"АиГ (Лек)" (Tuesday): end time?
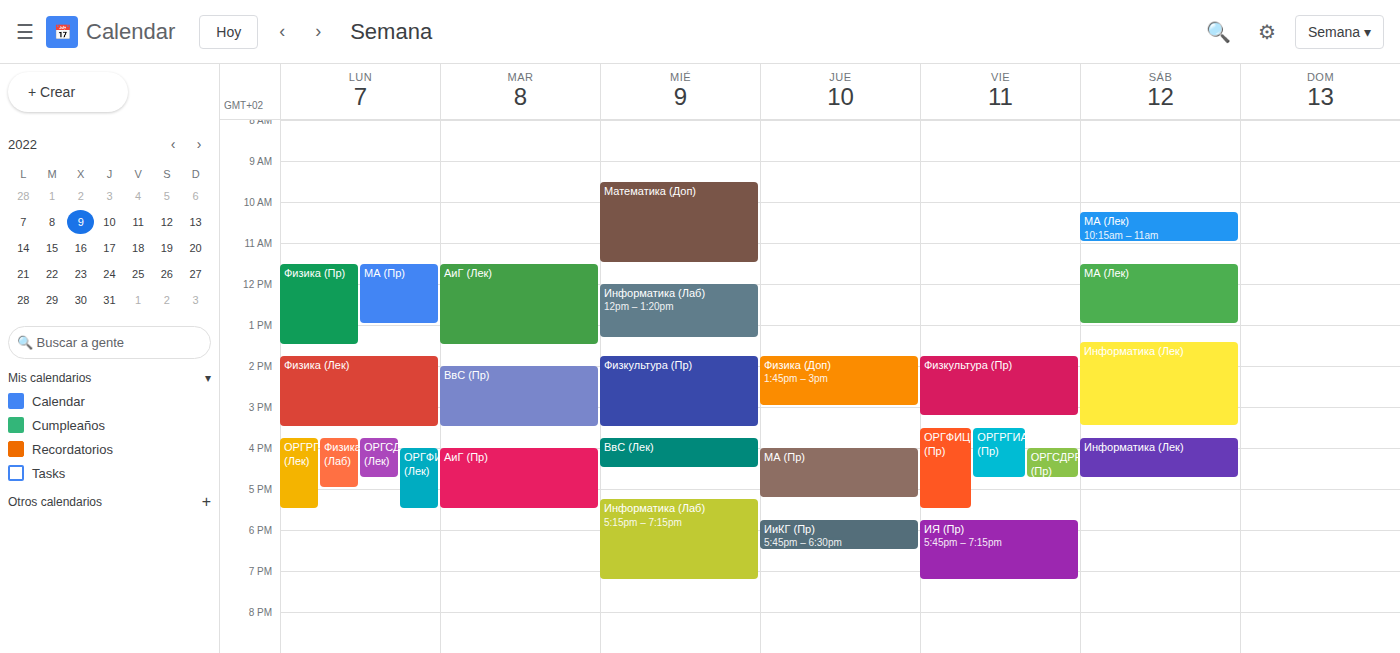
13:30